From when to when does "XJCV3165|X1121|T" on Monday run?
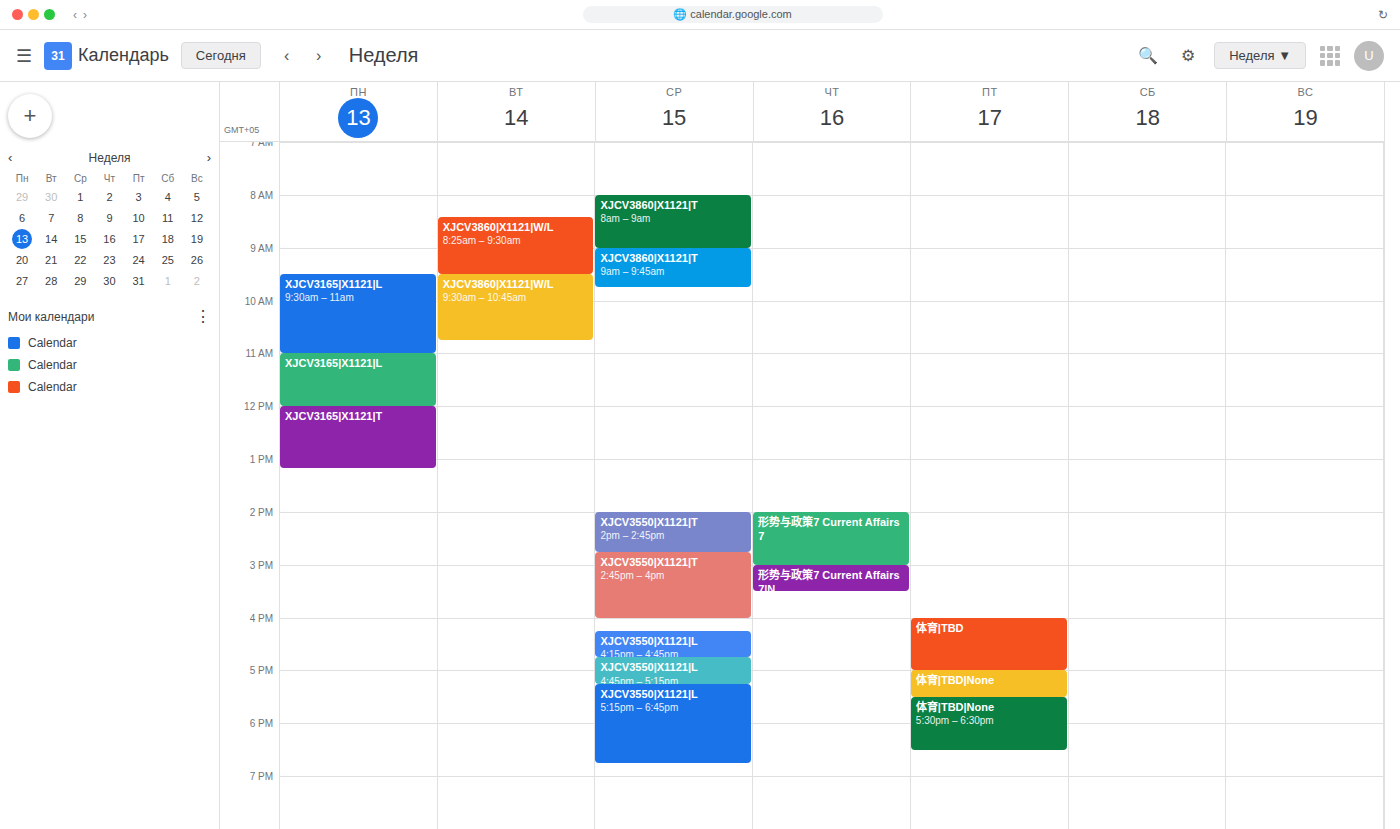
12:00 PM to 1:10 PM